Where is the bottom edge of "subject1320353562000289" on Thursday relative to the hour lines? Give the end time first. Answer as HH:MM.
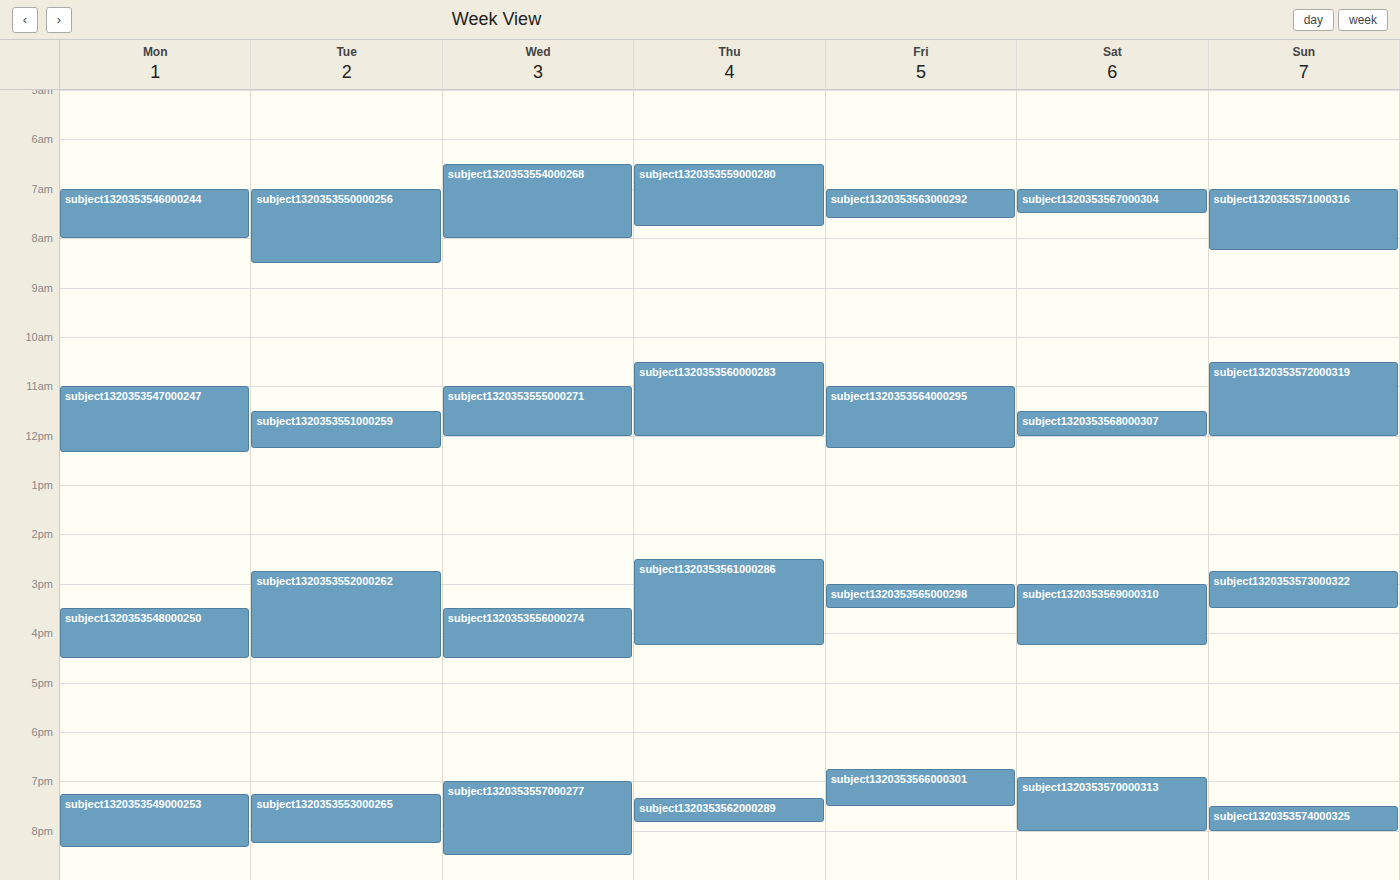
19:50 -- neither: 50 minutes below the 19:00 line and 10 minutes above the 20:00 line.